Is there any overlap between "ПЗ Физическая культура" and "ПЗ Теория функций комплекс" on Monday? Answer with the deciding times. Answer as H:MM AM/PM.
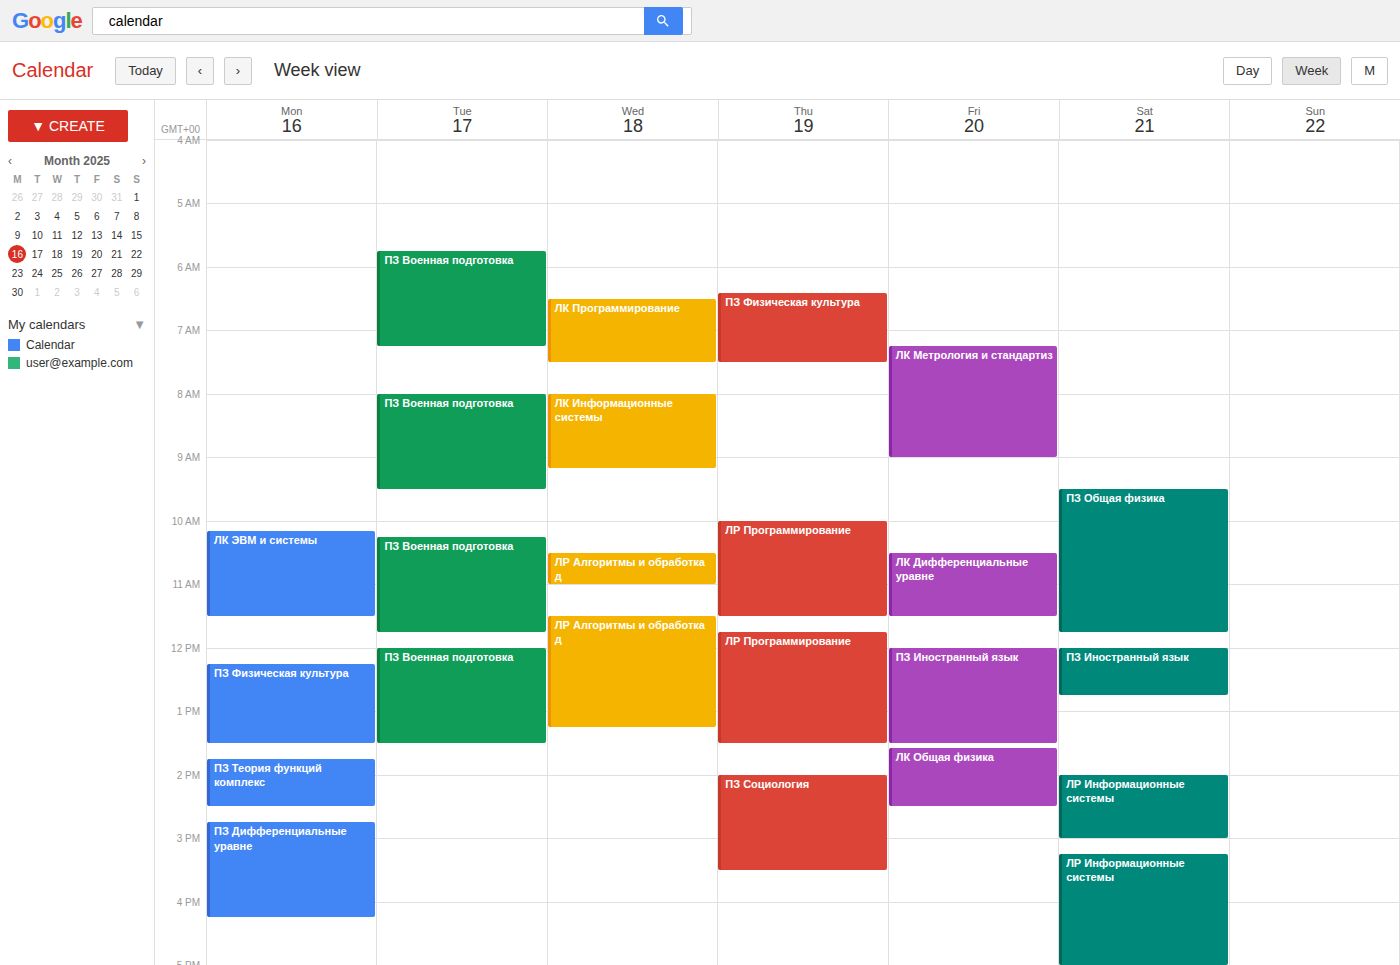
"ПЗ Физическая культура" ends at 1:30 PM and "ПЗ Теория функций комплекс" starts at 1:45 PM -- no overlap.